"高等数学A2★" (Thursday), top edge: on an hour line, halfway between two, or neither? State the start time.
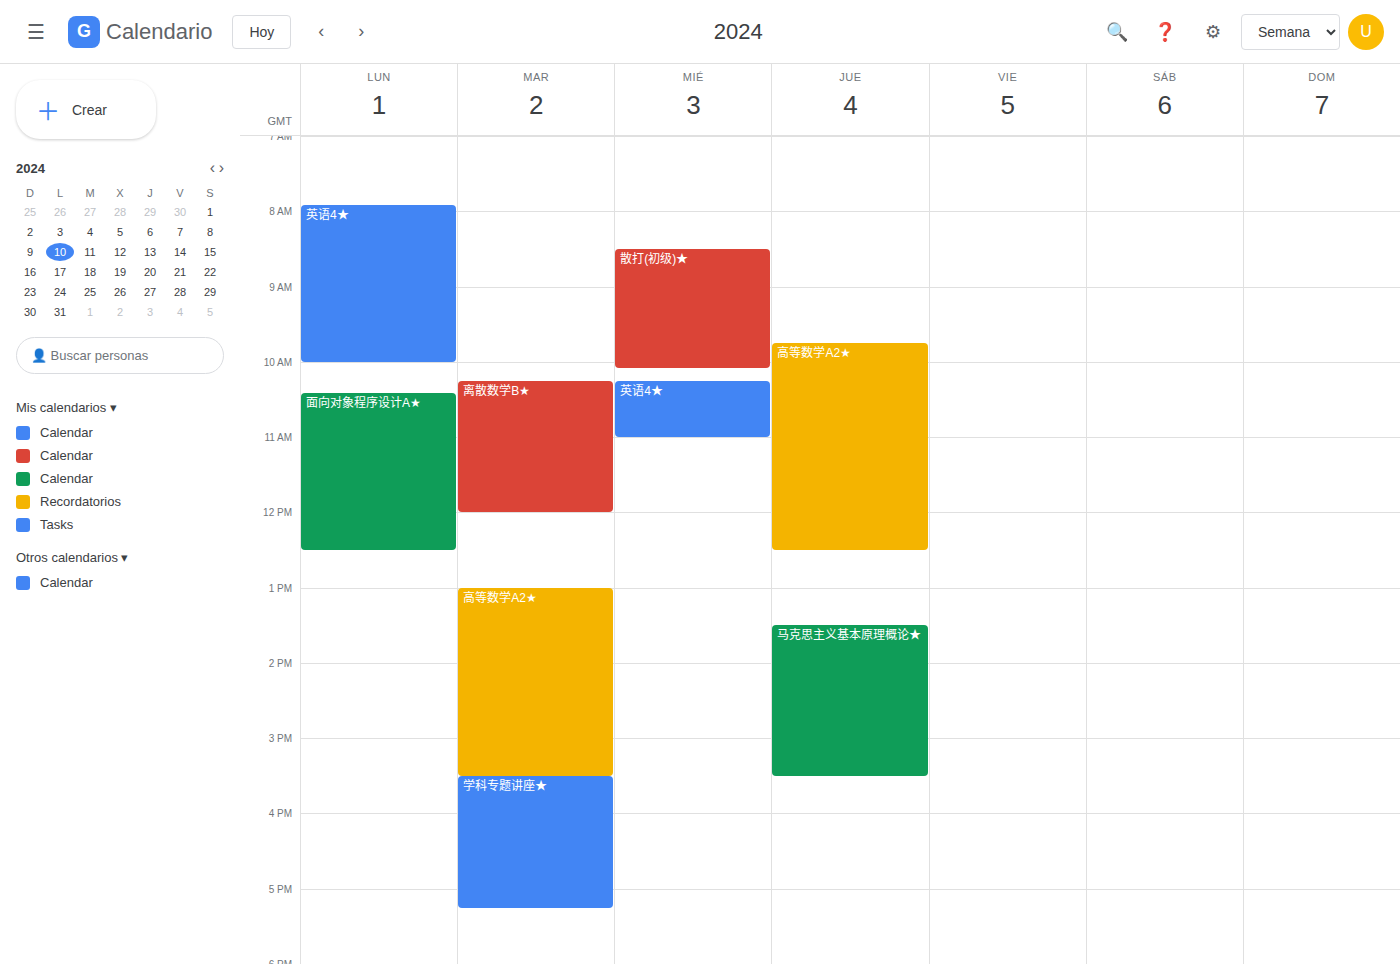
9:45 AM -- neither: three quarters of the way from the 9 AM line to the 10 AM line.